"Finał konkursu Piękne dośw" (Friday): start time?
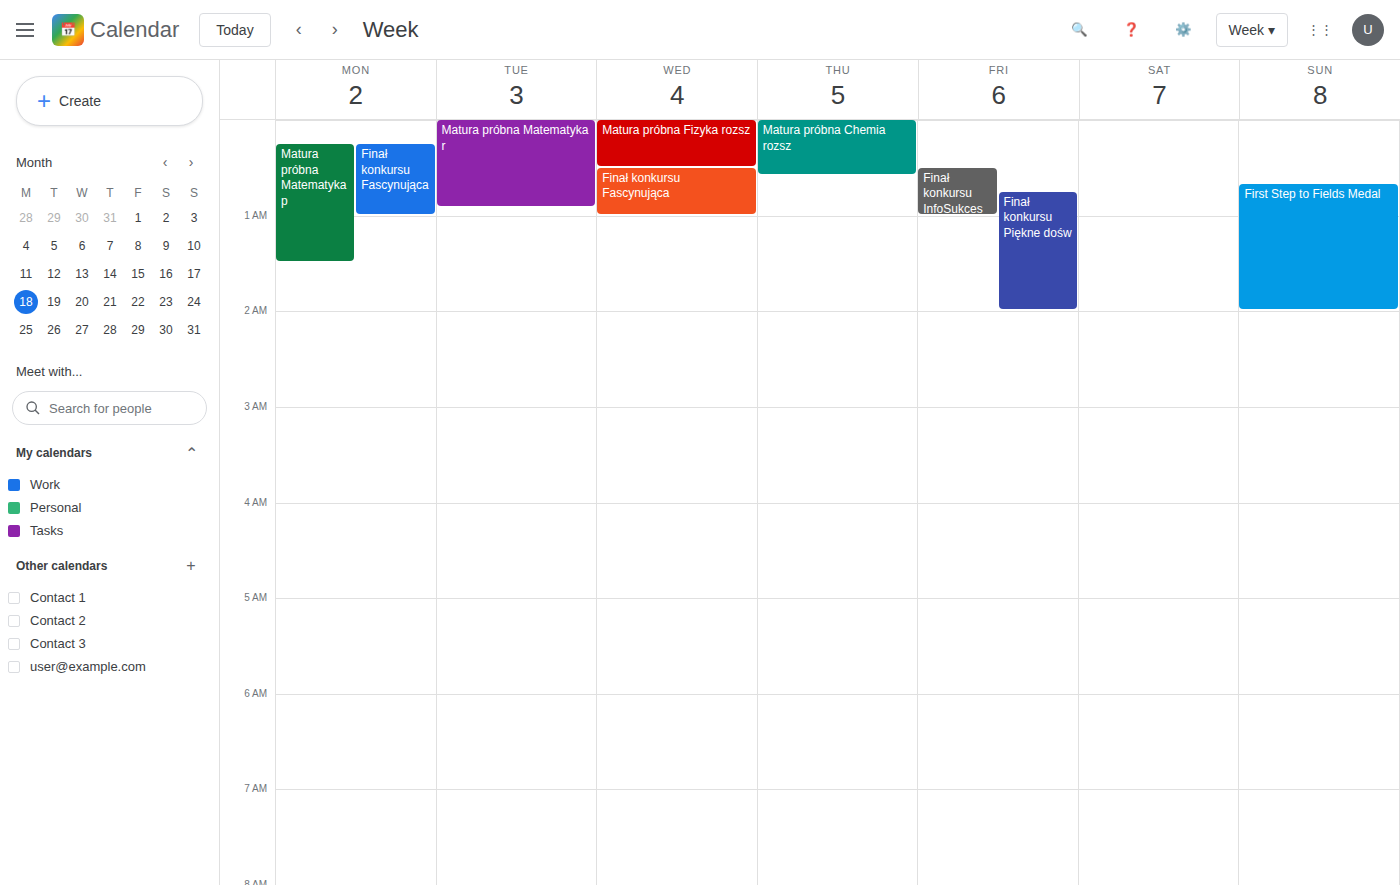
12:45 AM